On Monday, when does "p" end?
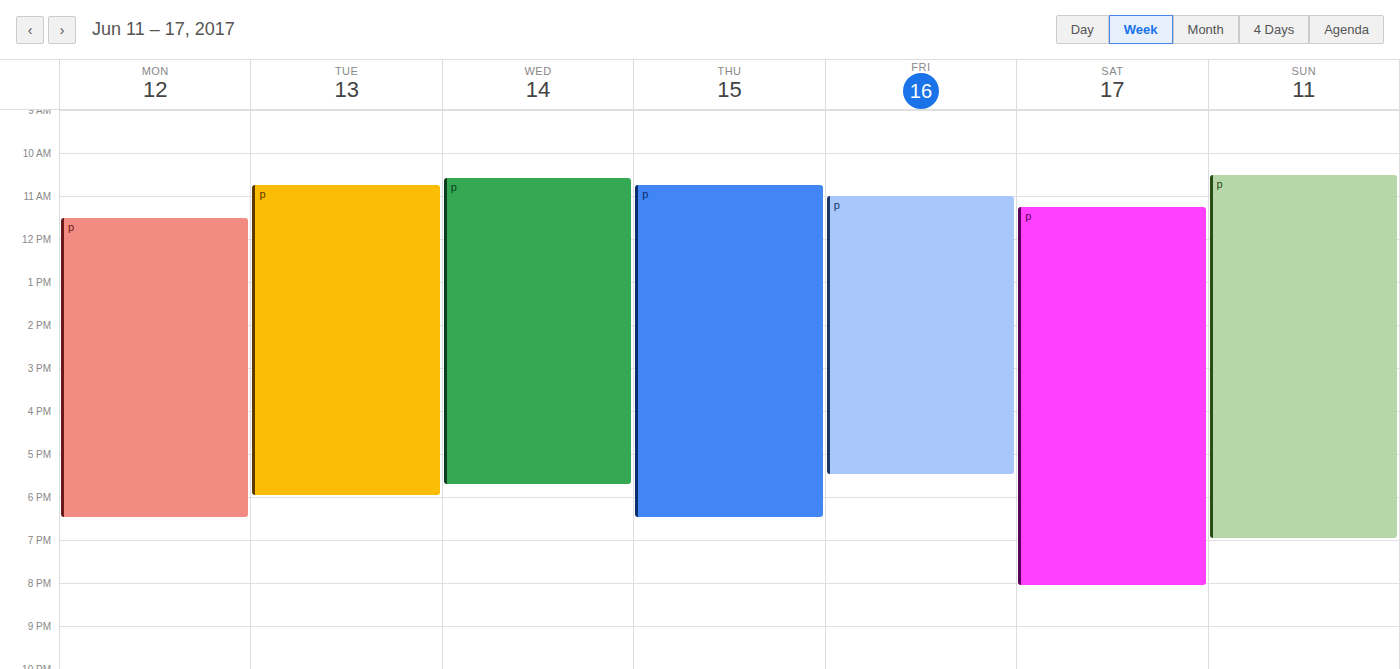
18:30